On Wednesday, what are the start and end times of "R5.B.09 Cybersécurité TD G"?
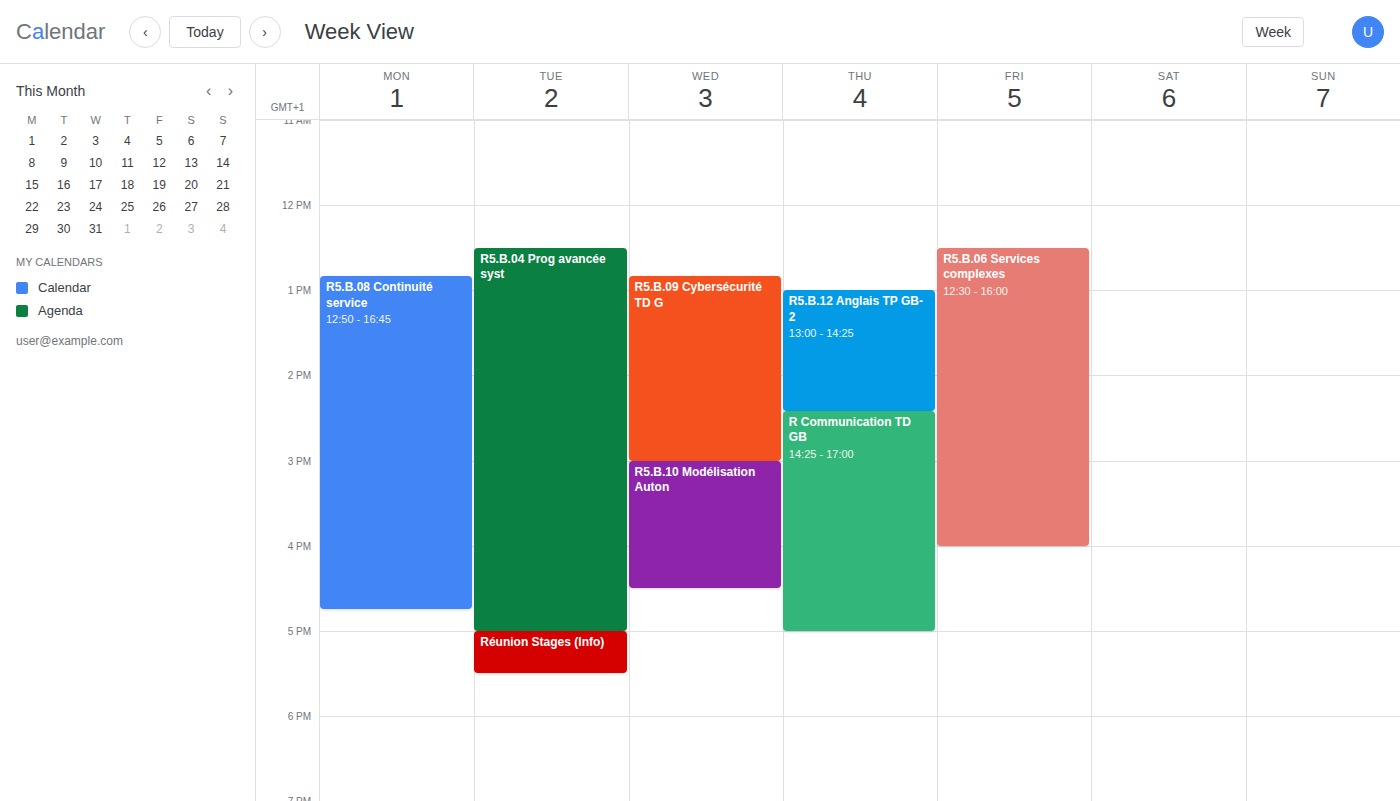
12:50 PM to 3:00 PM